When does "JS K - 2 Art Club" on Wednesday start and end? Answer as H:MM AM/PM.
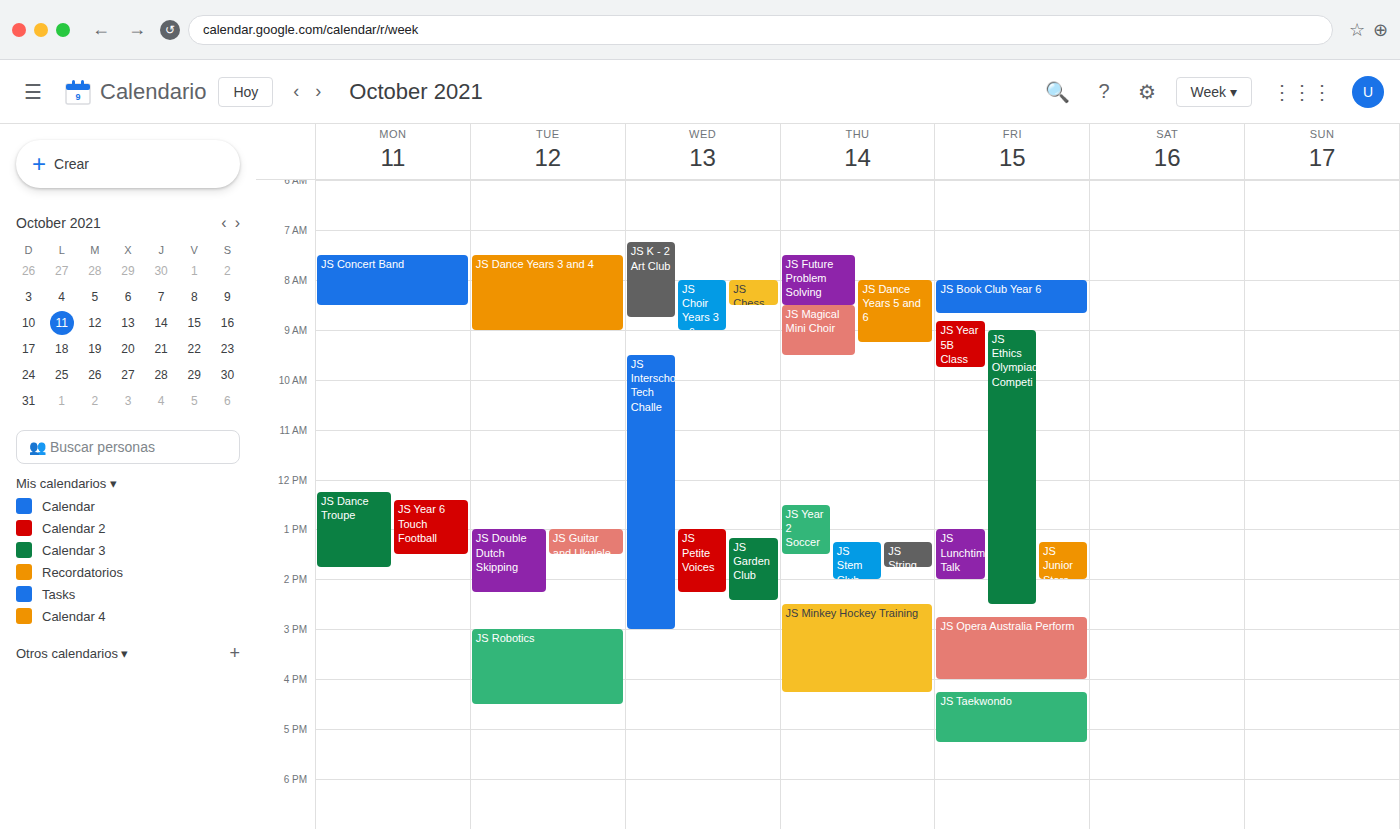
7:15 AM to 8:45 AM